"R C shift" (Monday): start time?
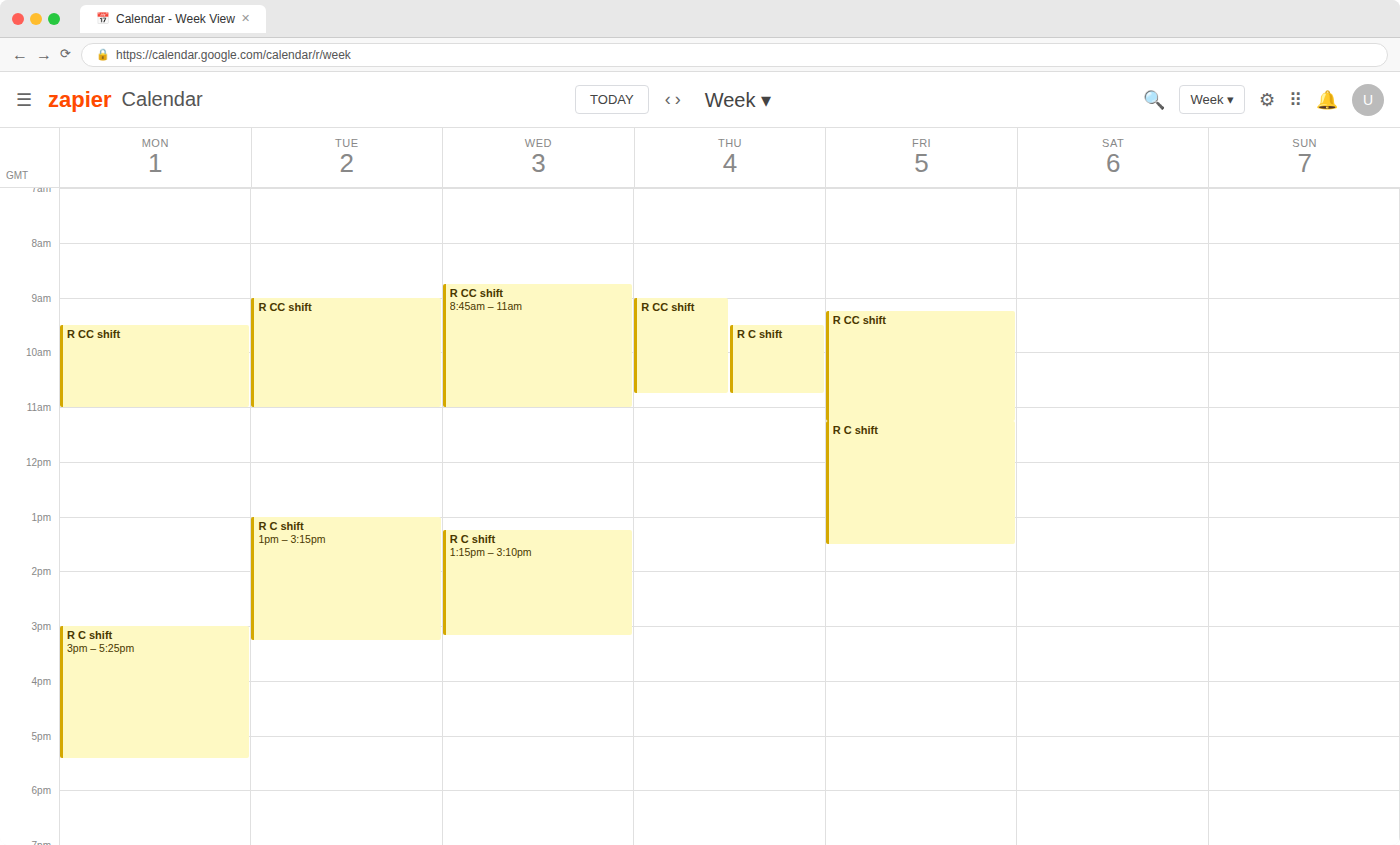
3:00 PM